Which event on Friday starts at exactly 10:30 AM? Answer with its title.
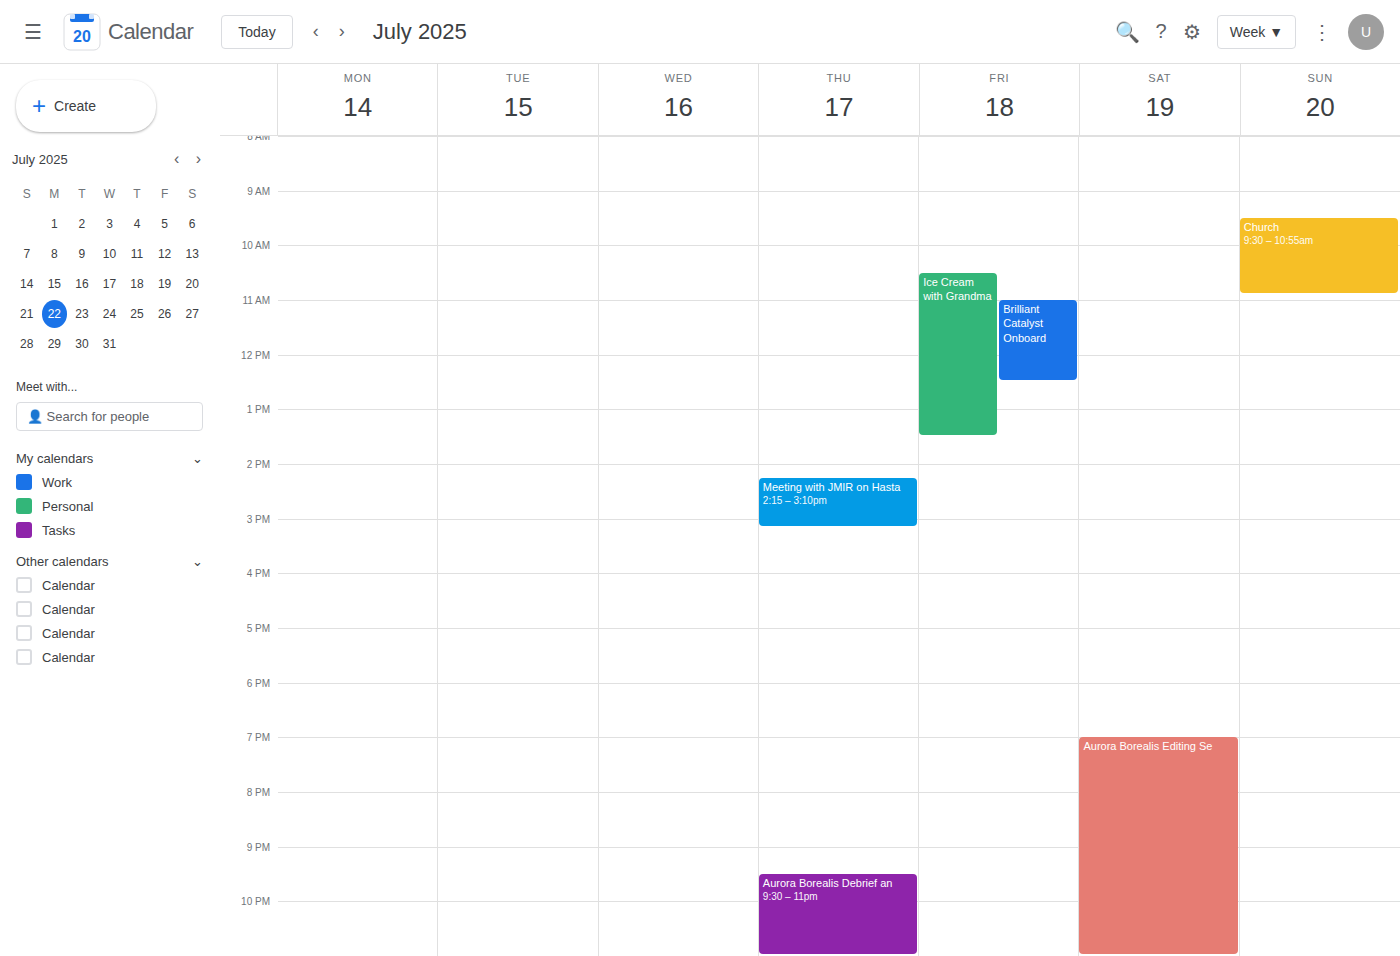
"Ice Cream with Grandma"